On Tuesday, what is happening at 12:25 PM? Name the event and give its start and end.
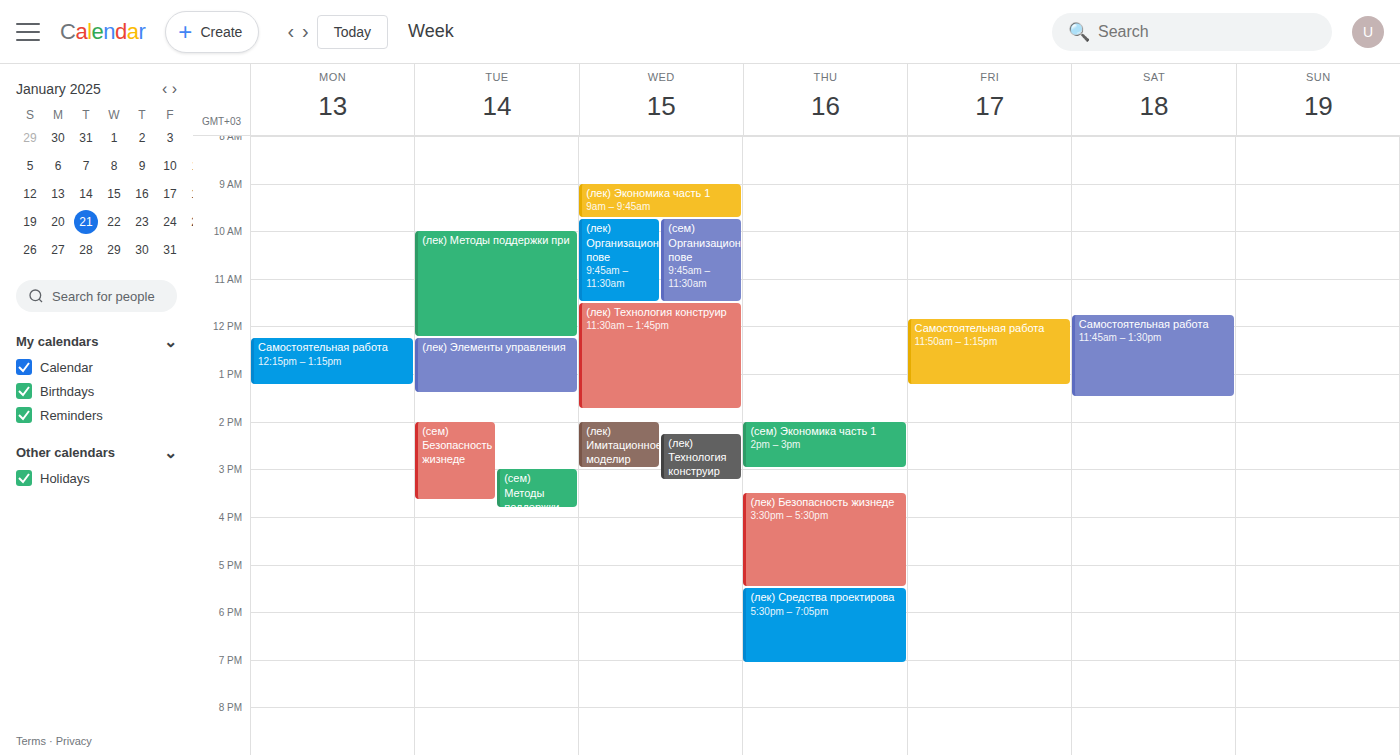
"(лек) Элементы управления", 12:15 PM to 1:25 PM